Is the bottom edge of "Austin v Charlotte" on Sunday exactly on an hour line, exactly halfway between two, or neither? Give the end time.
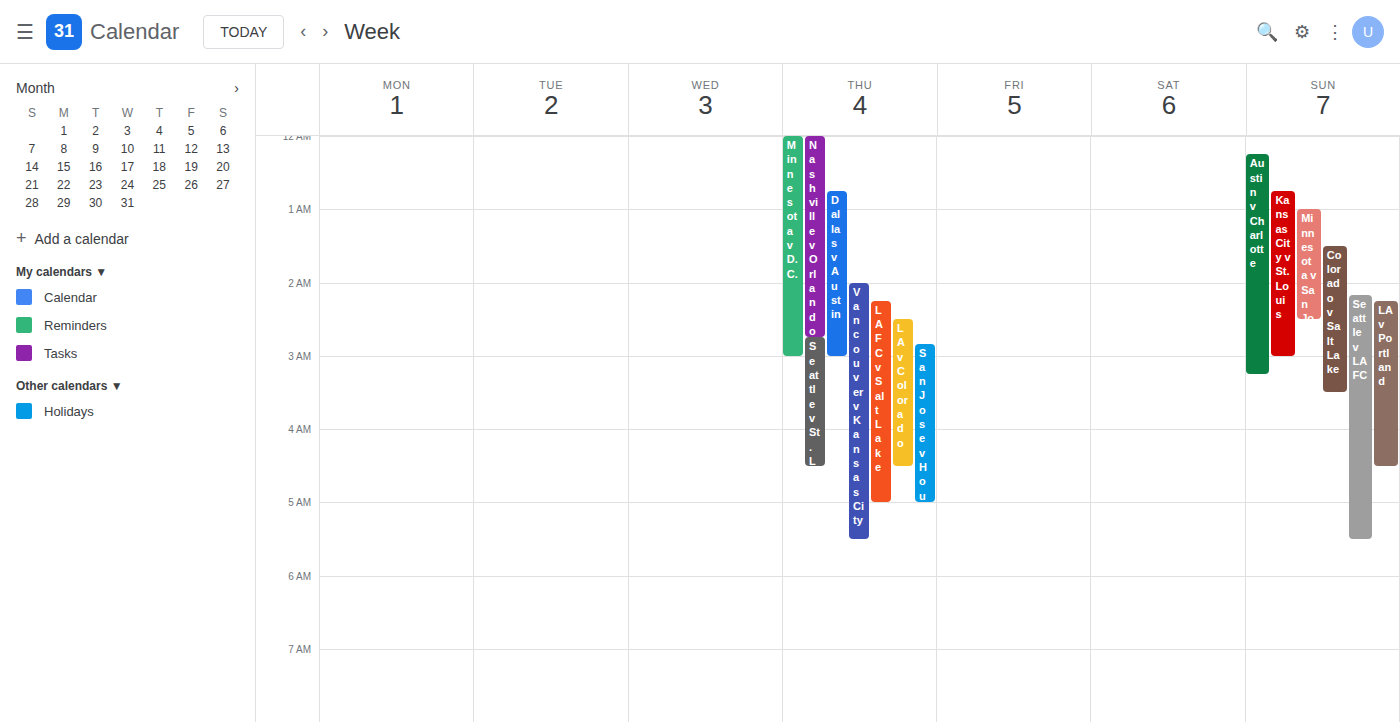
3:15 AM -- neither: a quarter of the way from the 3 AM line to the 4 AM line.